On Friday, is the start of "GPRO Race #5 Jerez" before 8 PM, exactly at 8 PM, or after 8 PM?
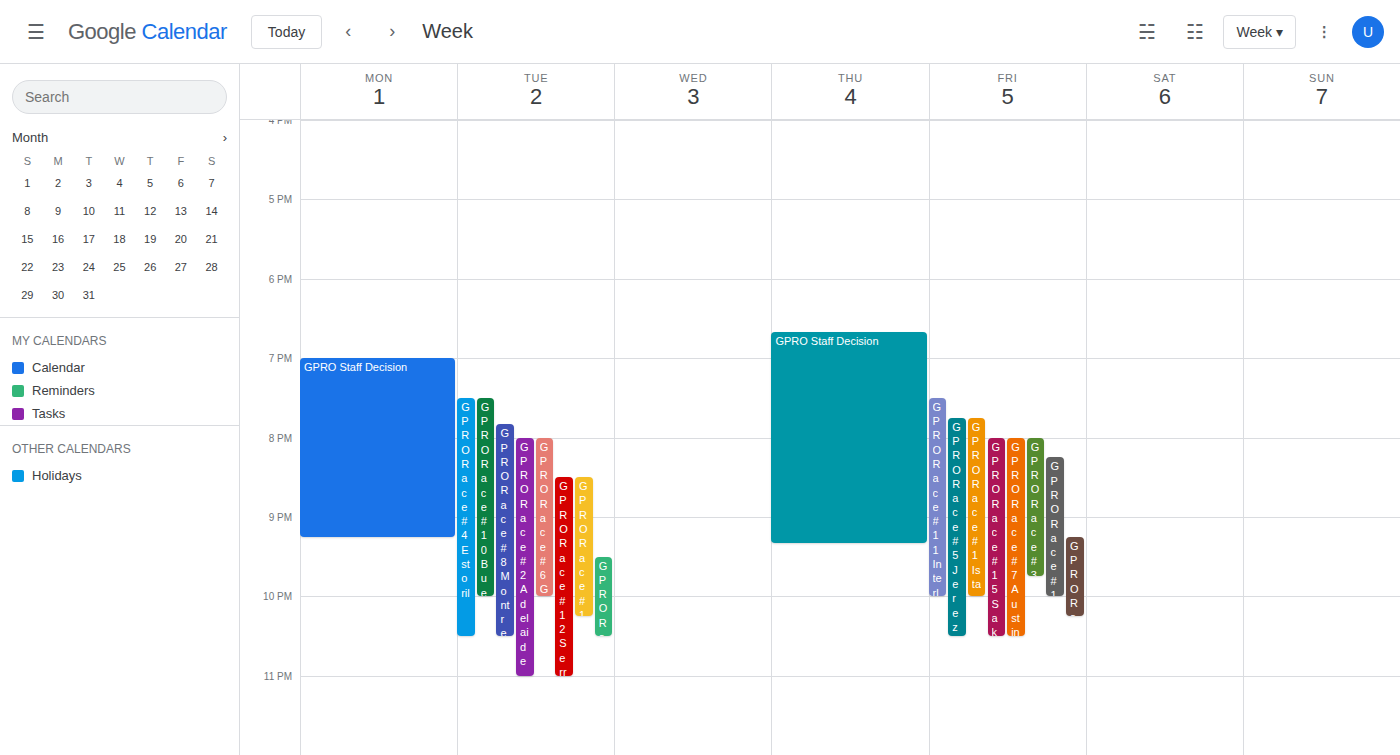
7:45 PM -- before 8 PM, 15 minutes above the 8 PM line.